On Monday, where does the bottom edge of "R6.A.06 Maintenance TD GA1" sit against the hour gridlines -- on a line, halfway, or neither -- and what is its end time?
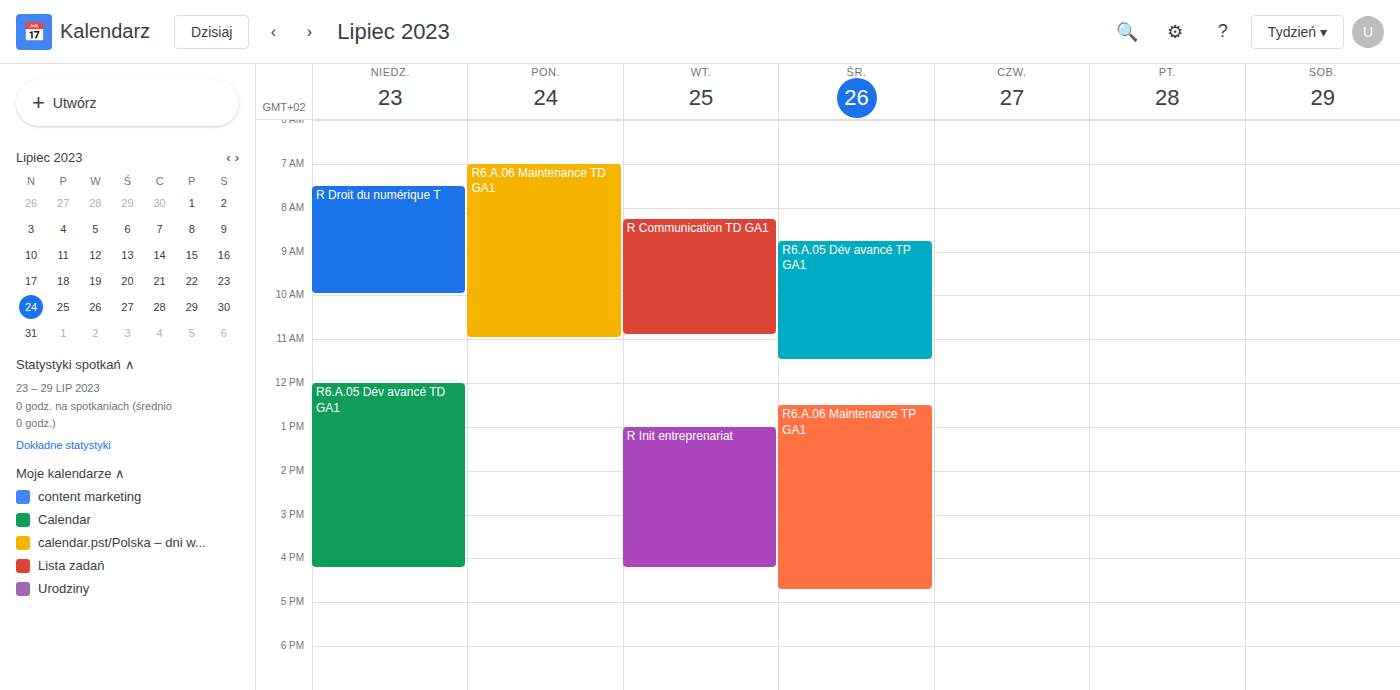
11:00 AM -- exactly on the 11 AM line.